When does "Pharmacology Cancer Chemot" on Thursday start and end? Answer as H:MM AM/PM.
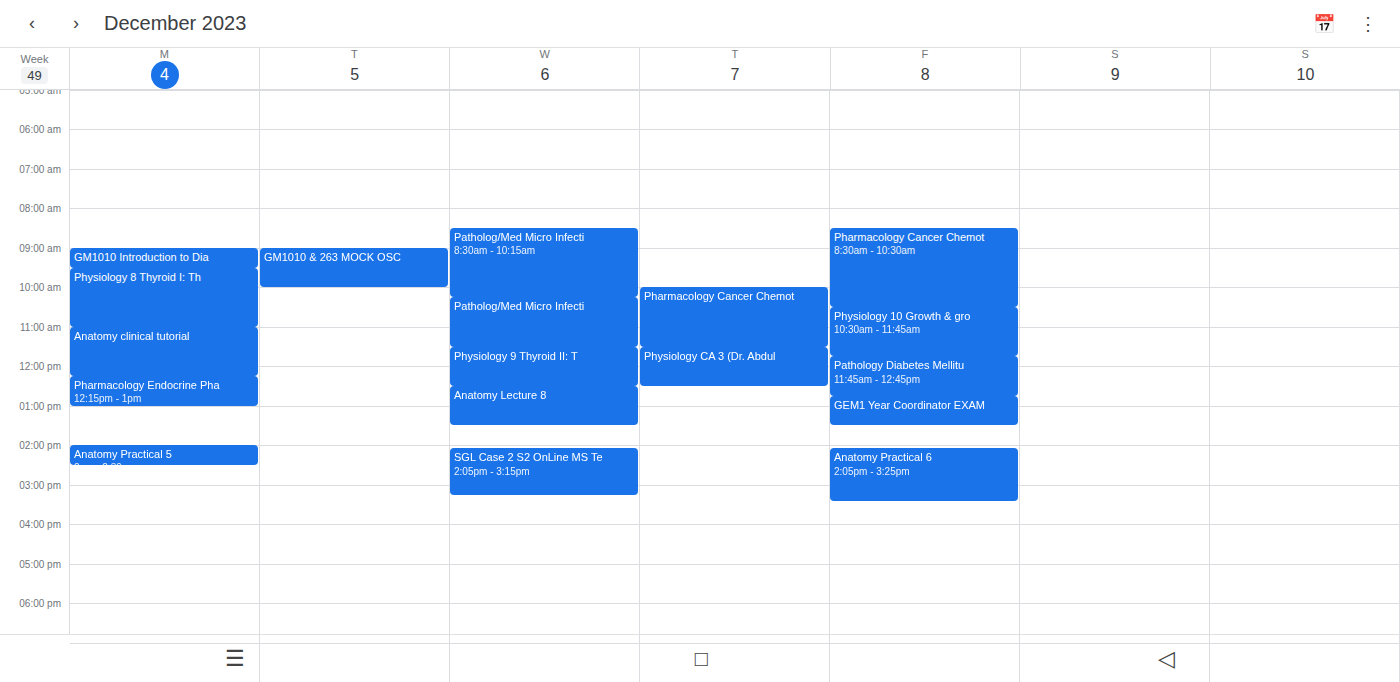
10:00 AM to 11:30 AM